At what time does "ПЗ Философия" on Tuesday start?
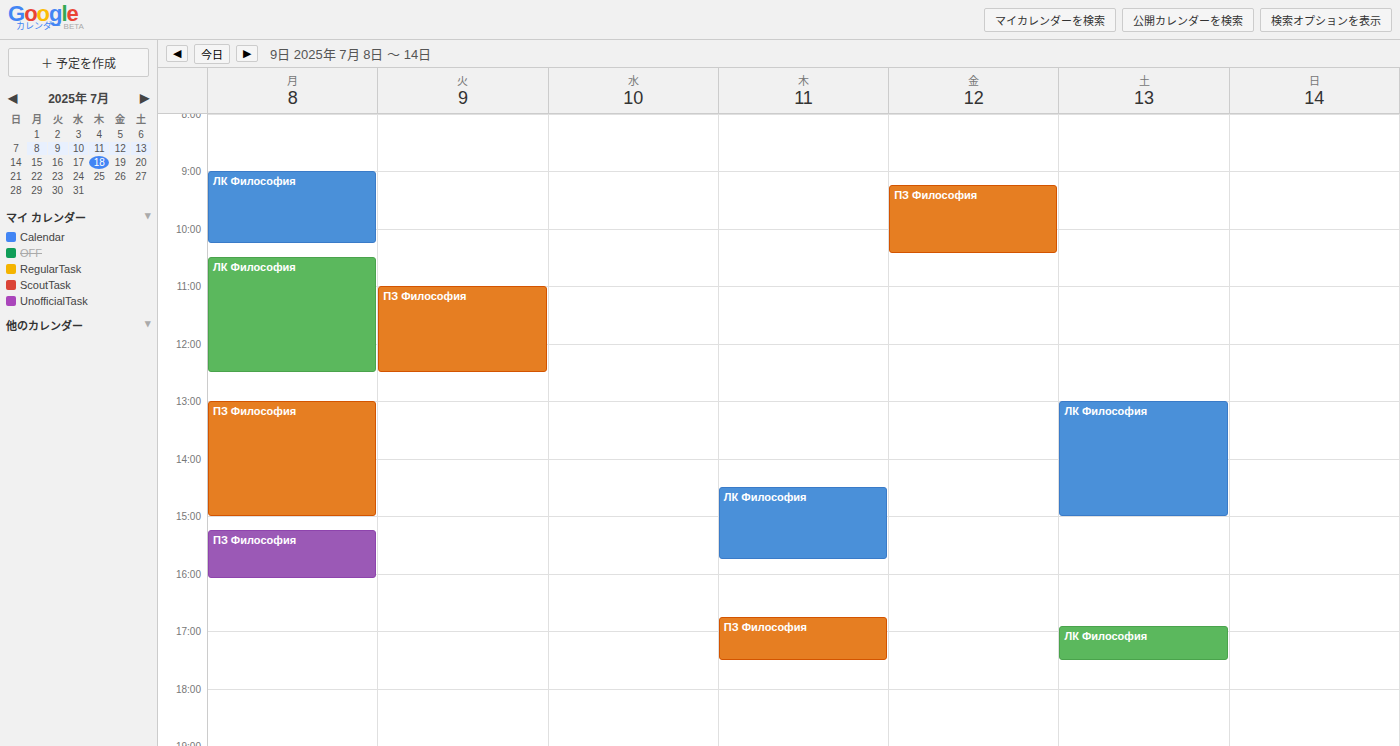
11:00